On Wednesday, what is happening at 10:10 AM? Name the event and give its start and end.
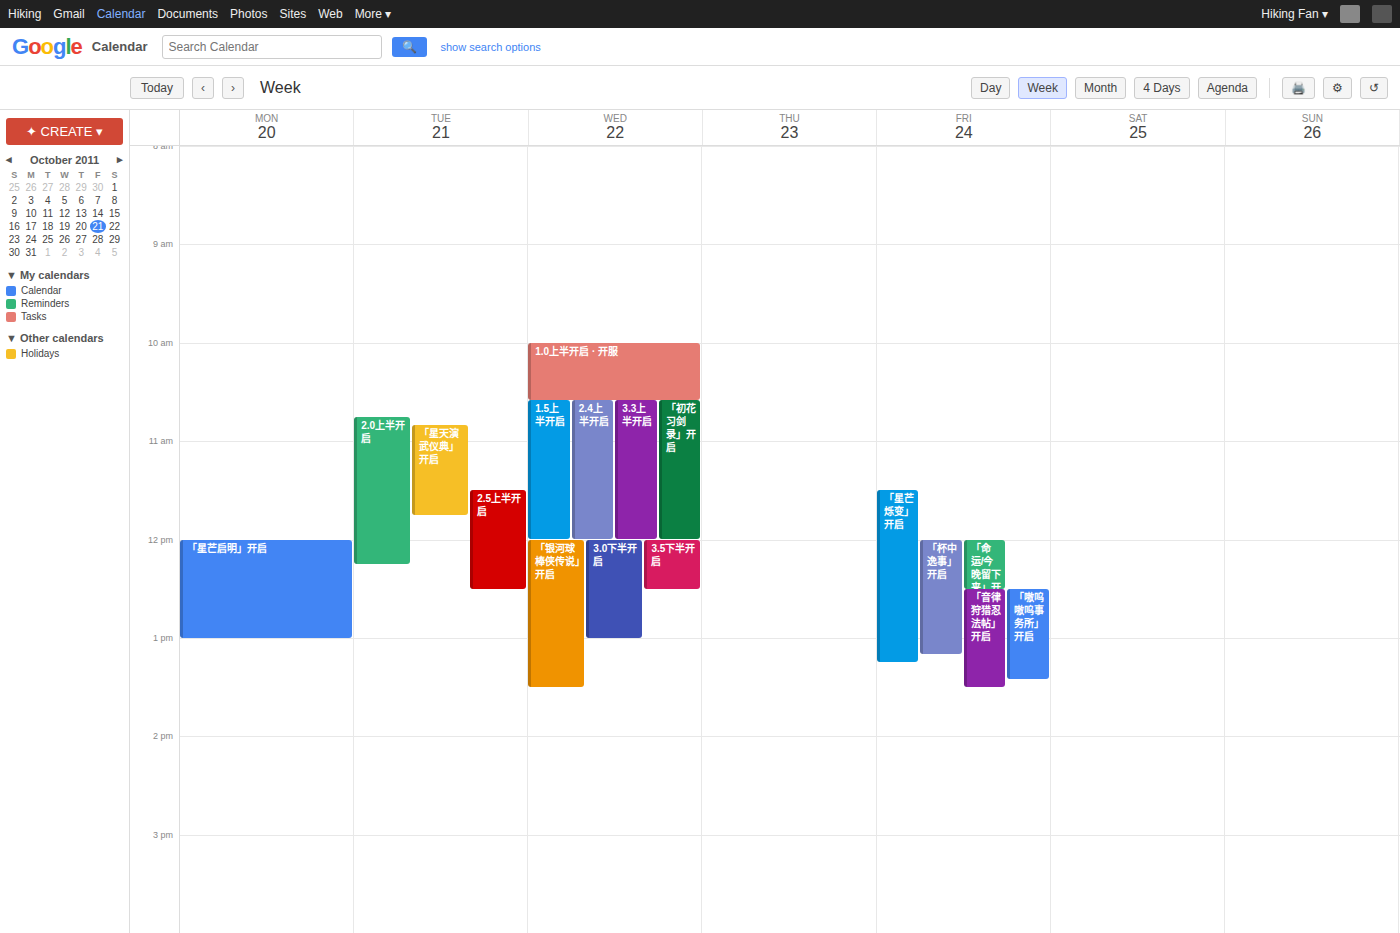
"1.0上半开启 · 开服", 10:00 AM to 10:35 AM